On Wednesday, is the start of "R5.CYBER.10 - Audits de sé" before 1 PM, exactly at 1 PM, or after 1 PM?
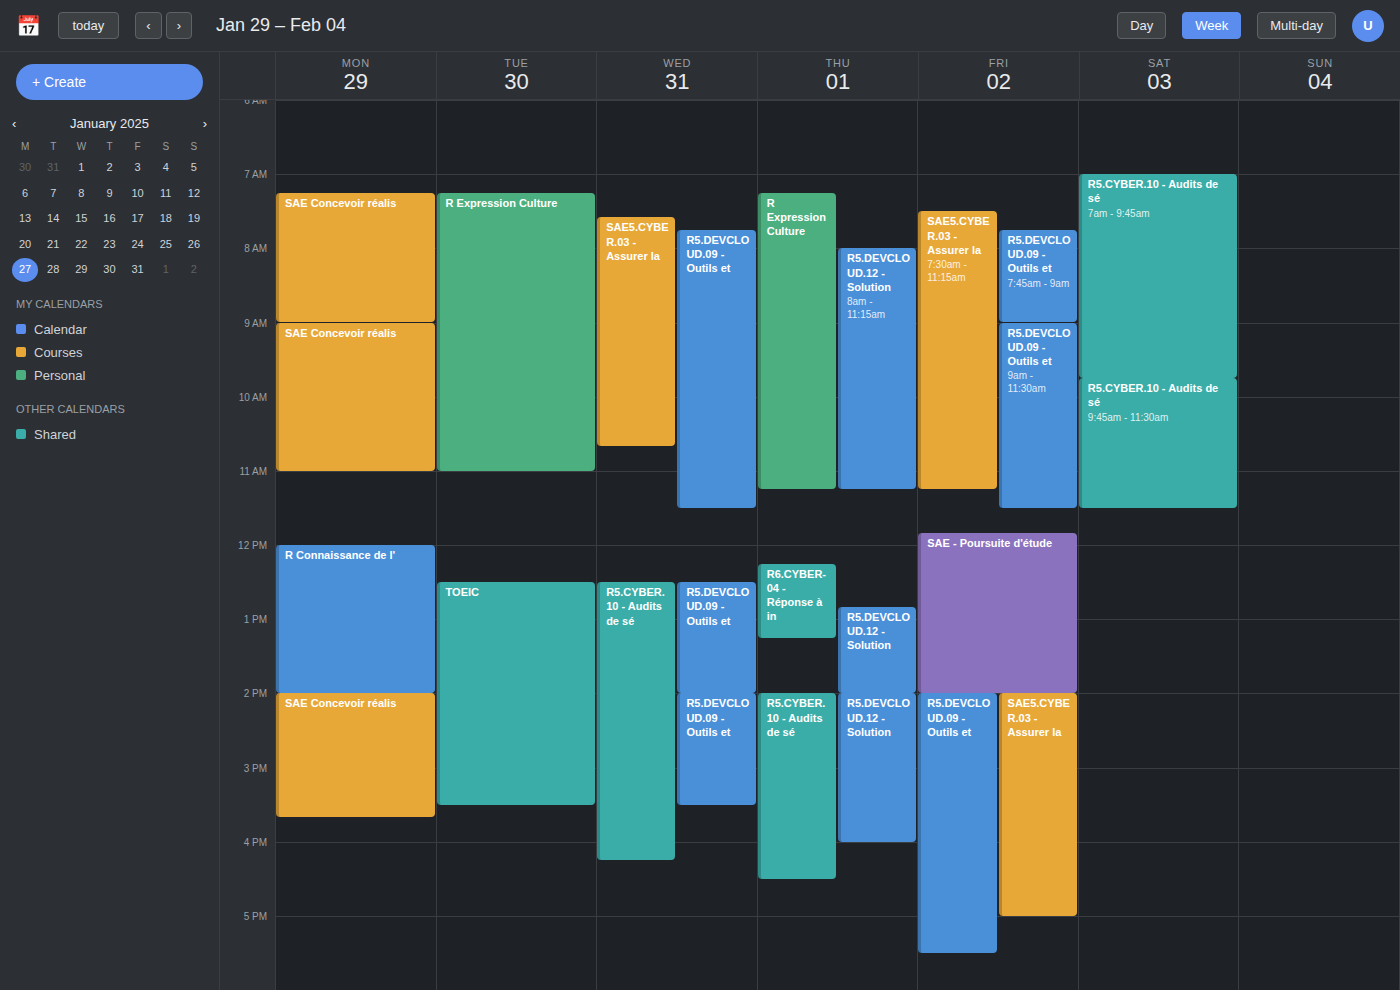
12:30 PM -- before 1 PM, 30 minutes above the 1 PM line.